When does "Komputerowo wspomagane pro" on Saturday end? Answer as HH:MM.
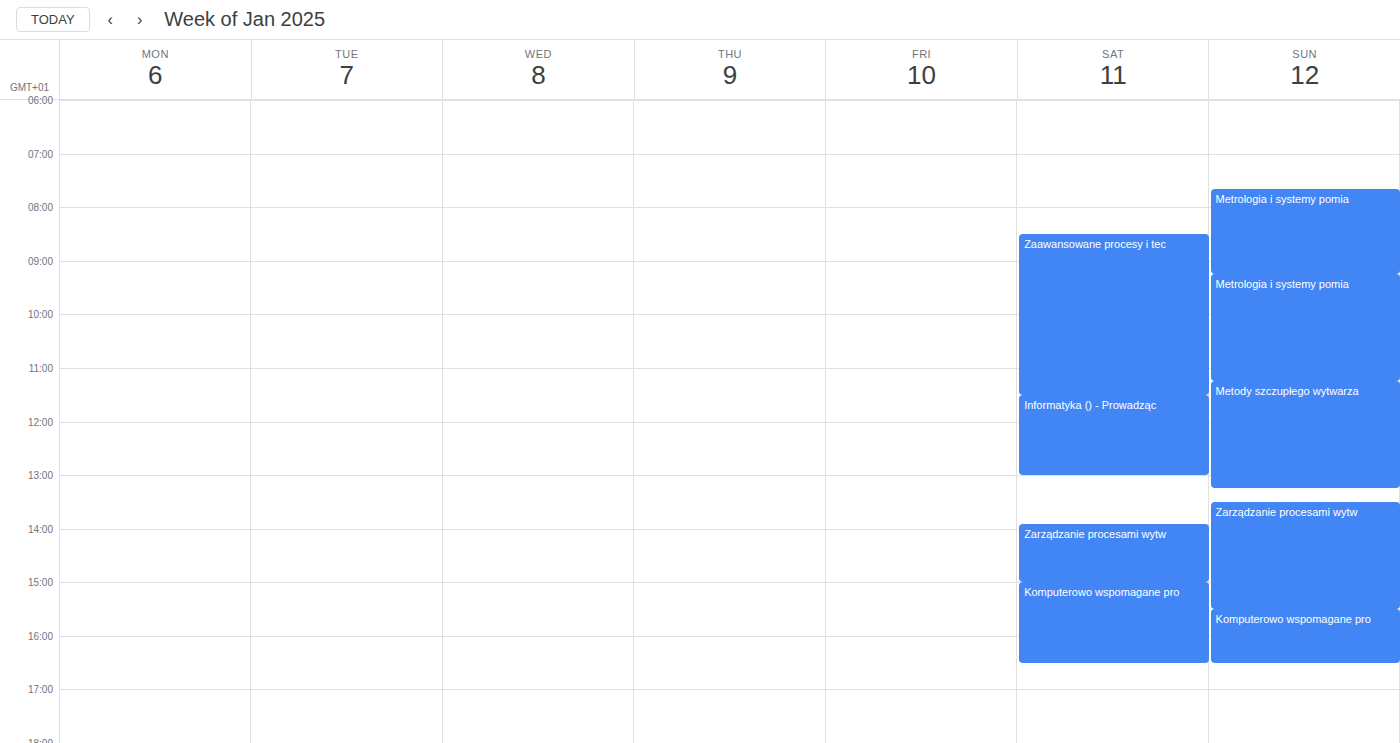
16:30